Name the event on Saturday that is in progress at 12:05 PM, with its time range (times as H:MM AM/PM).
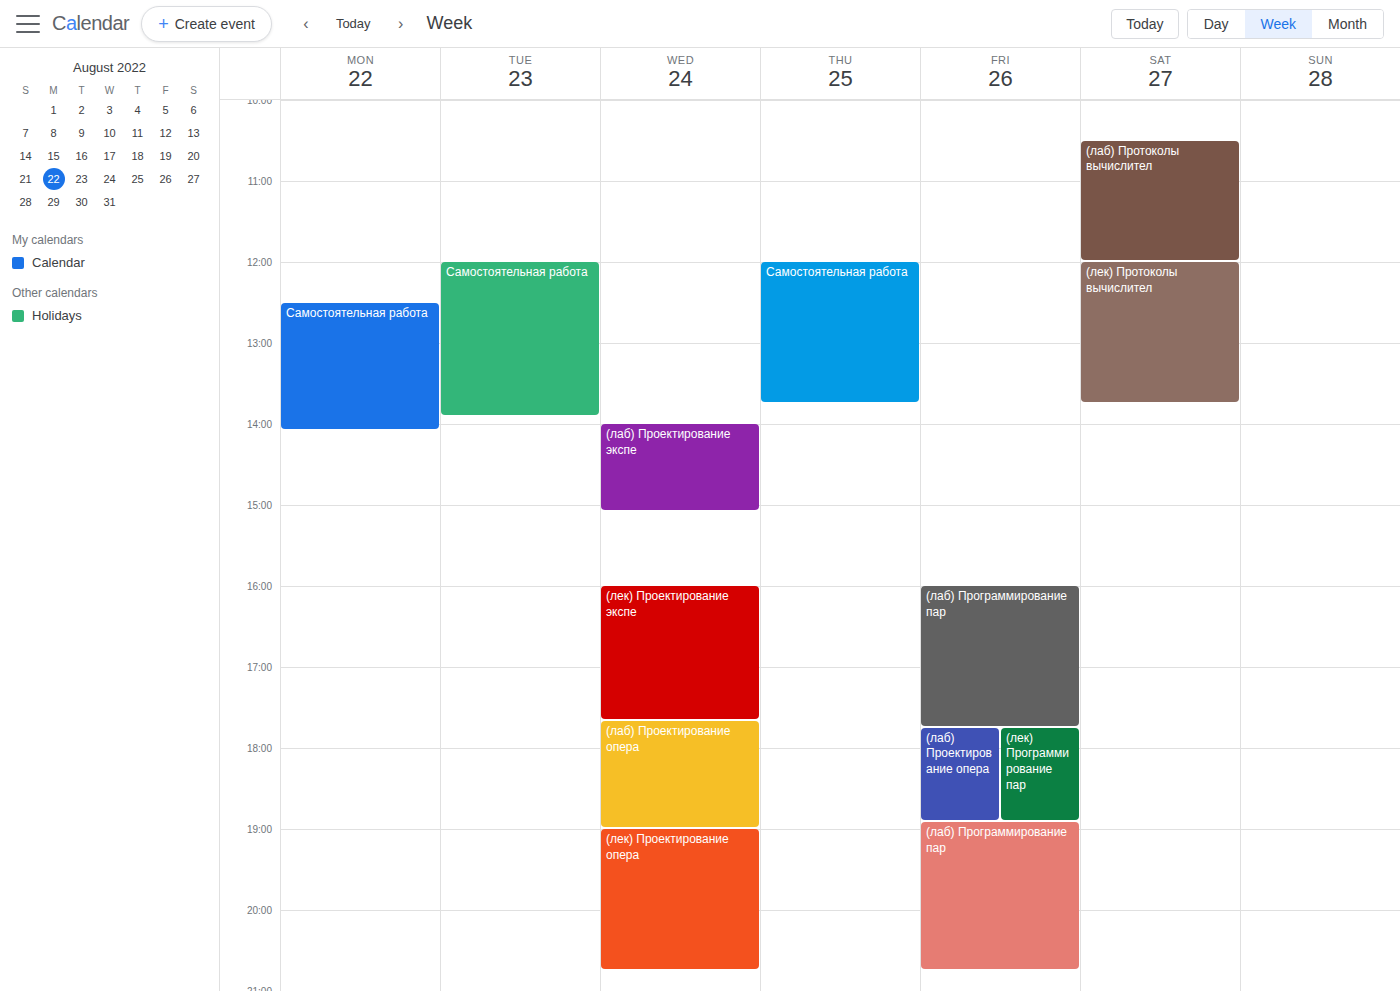
"(лек) Протоколы вычислител", 12:00 PM to 1:45 PM